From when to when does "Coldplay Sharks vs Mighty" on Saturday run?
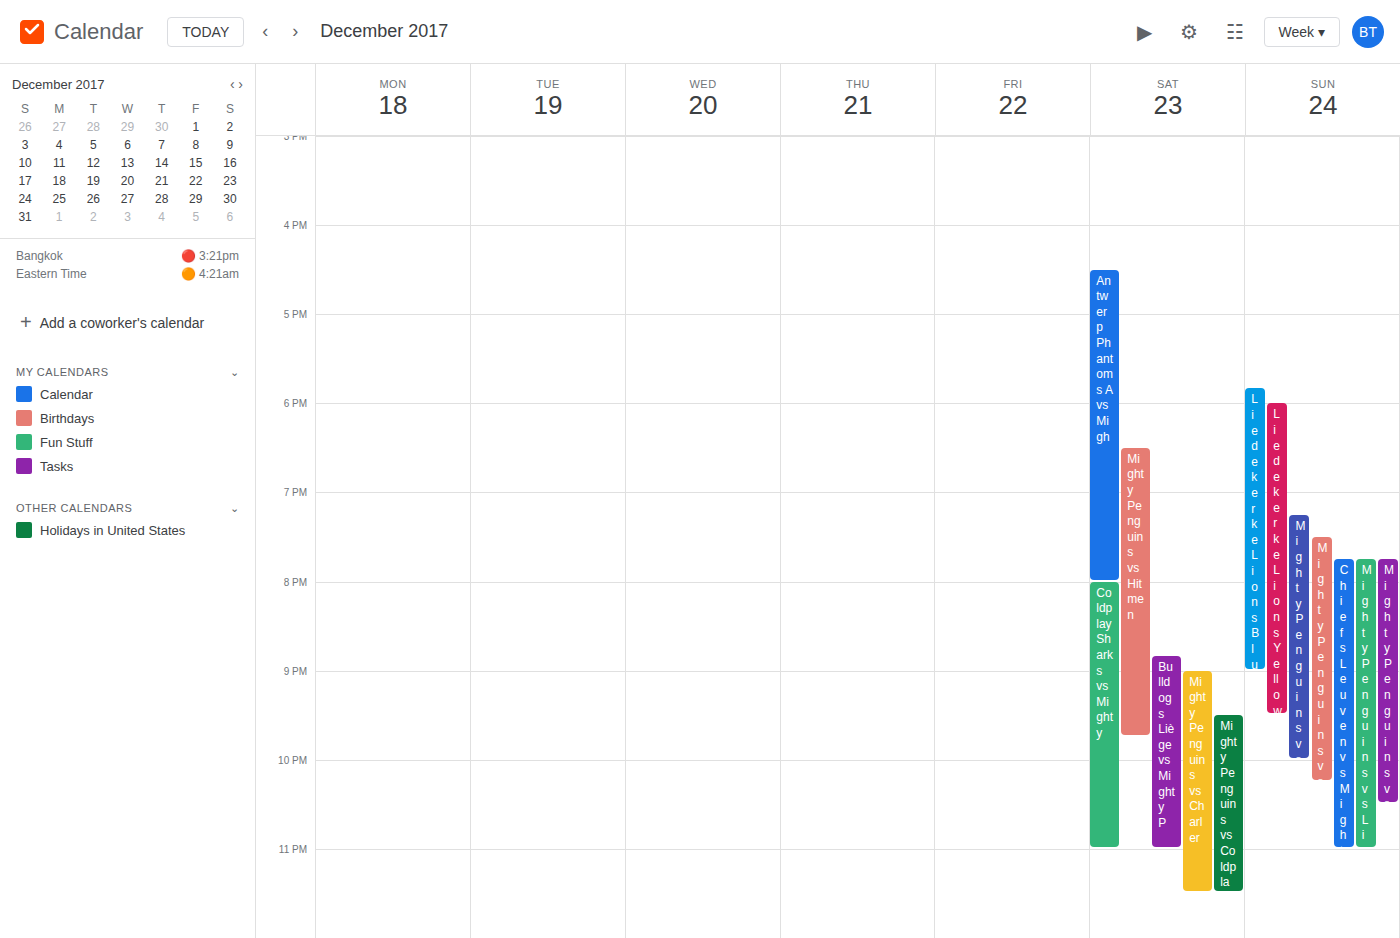
8:00 PM to 11:00 PM